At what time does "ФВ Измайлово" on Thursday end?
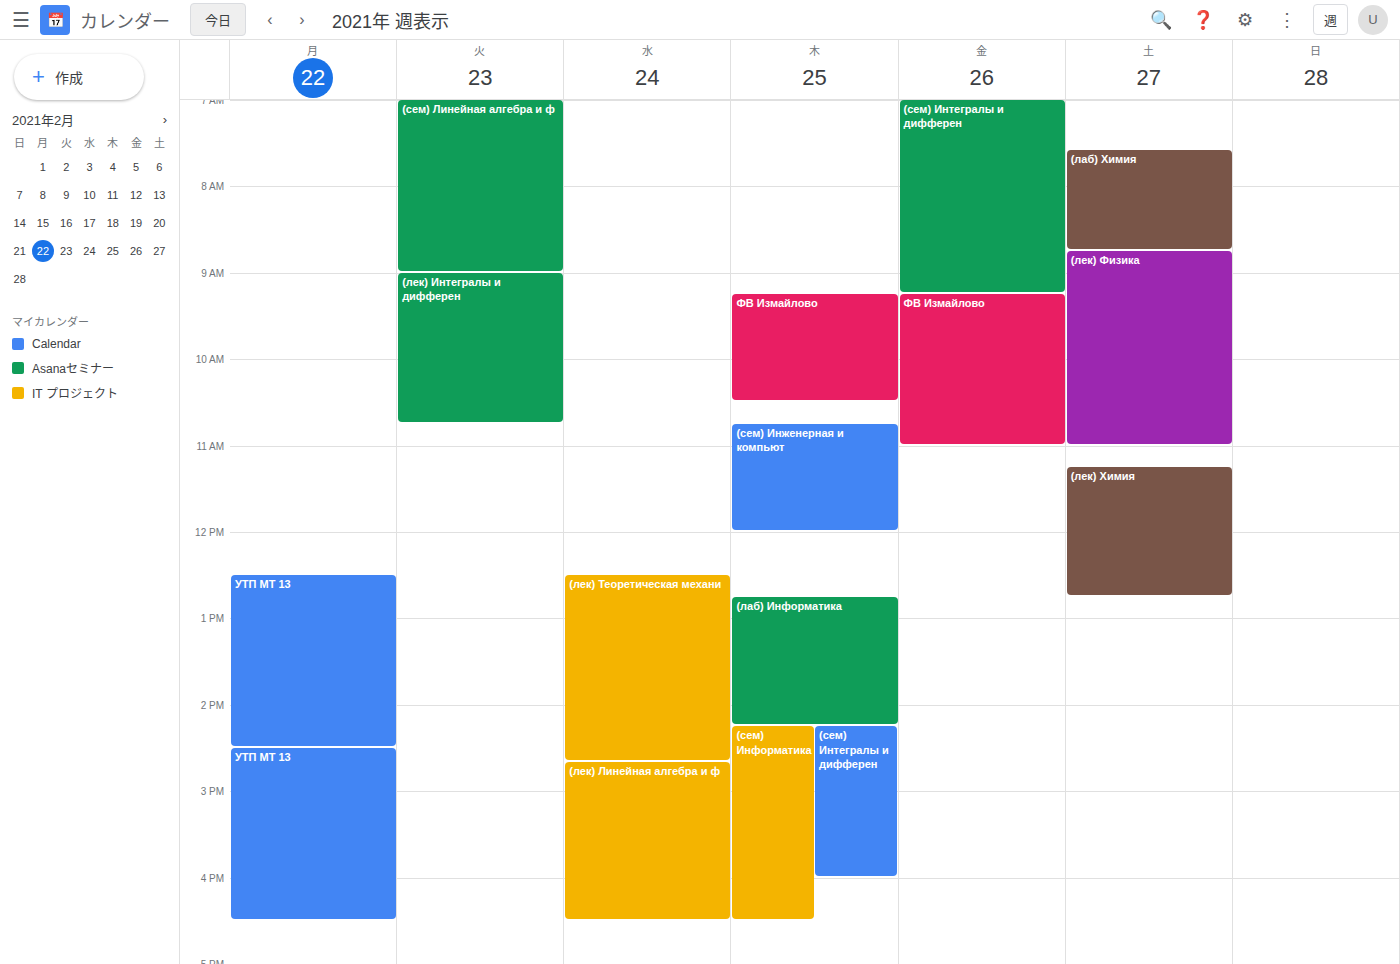
10:30 AM